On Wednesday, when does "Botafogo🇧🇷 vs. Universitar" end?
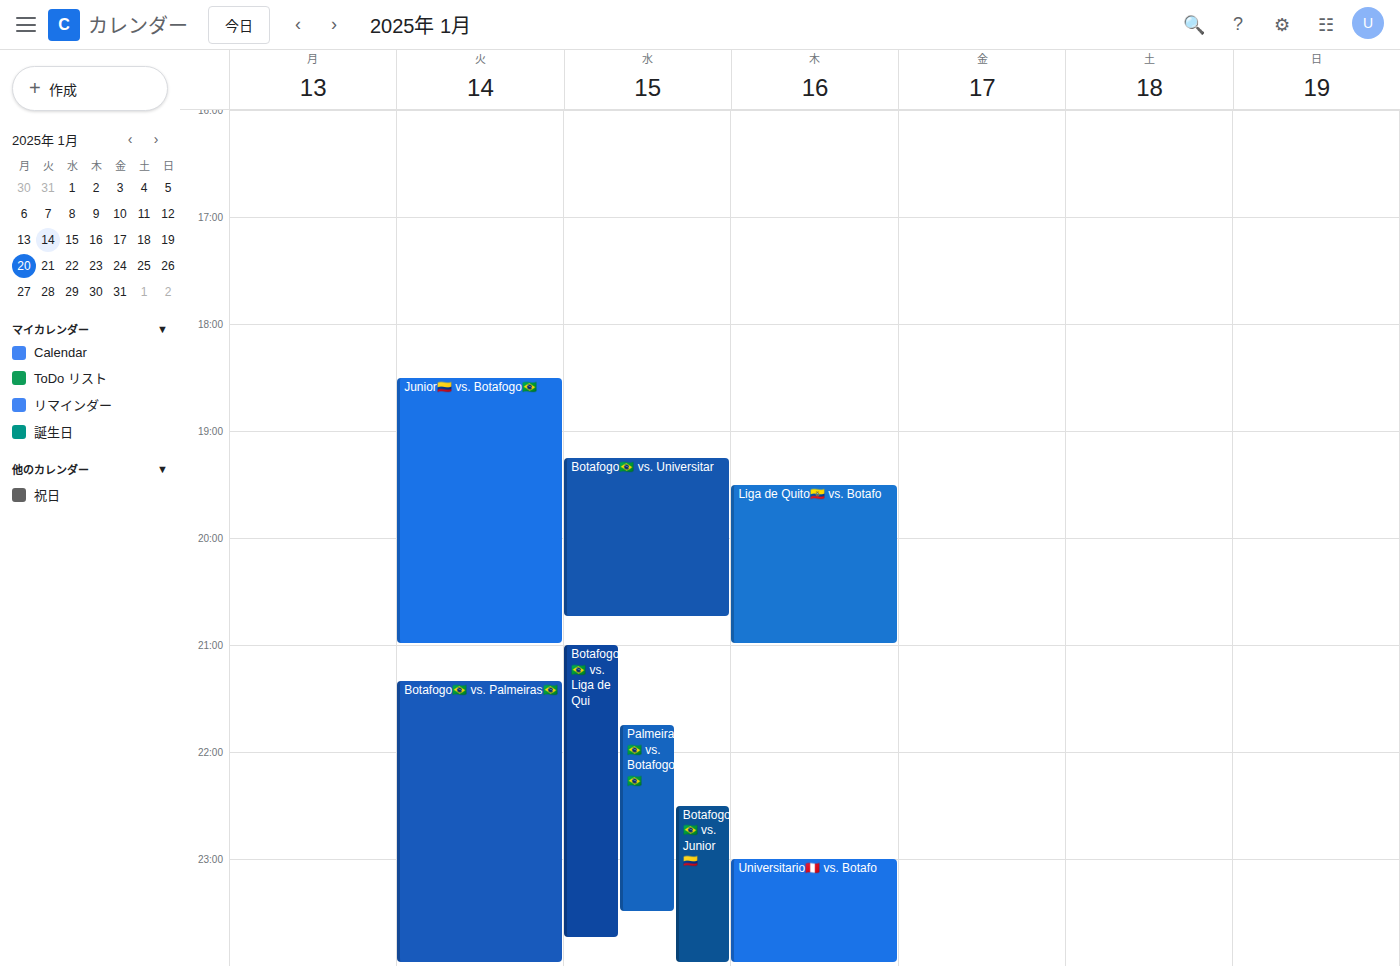
20:45